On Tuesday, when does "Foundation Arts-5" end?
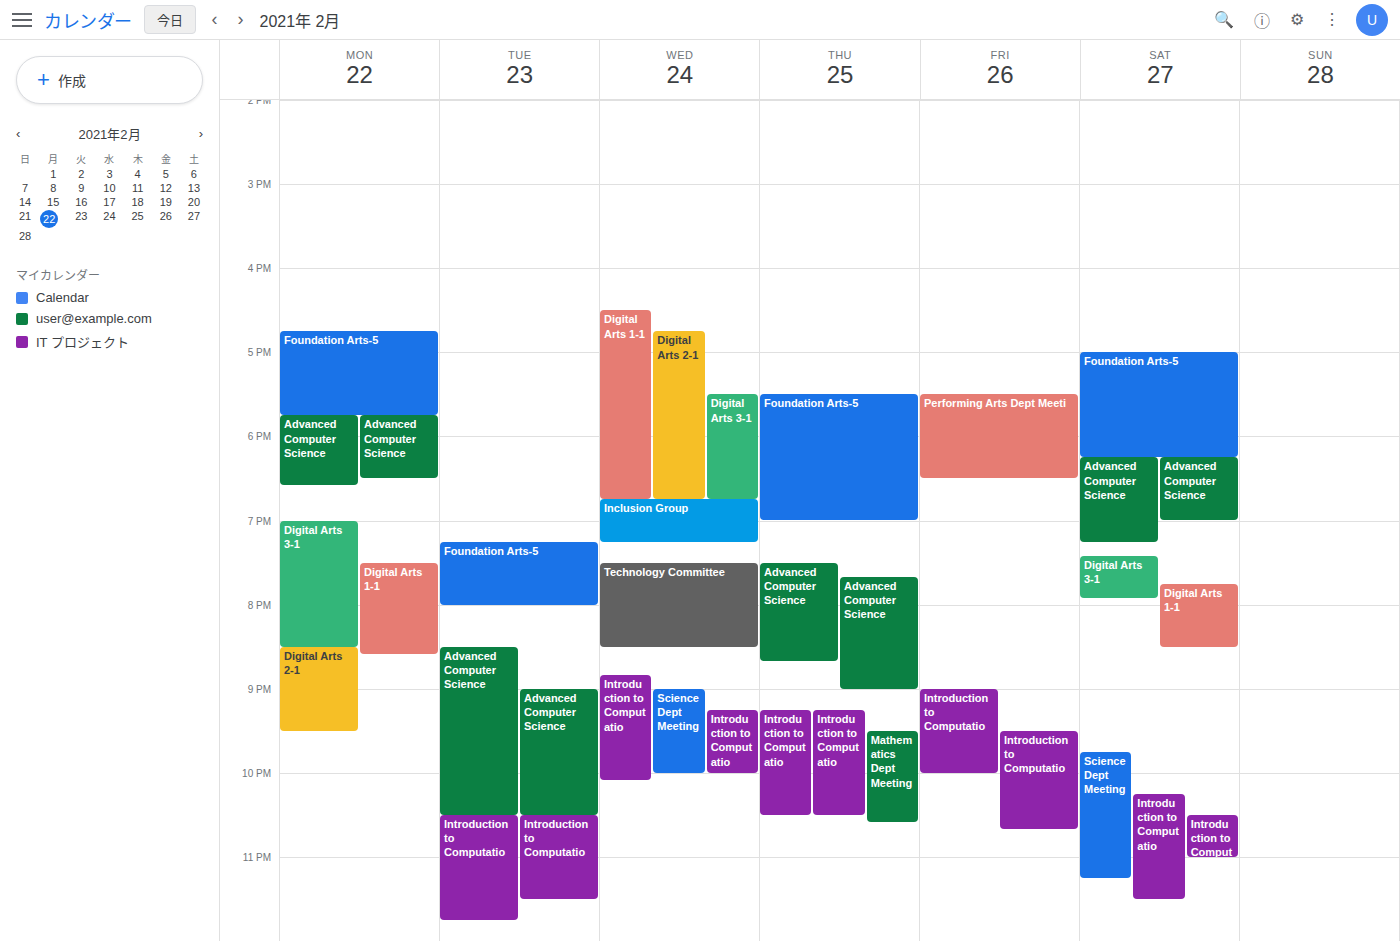
8:00 PM